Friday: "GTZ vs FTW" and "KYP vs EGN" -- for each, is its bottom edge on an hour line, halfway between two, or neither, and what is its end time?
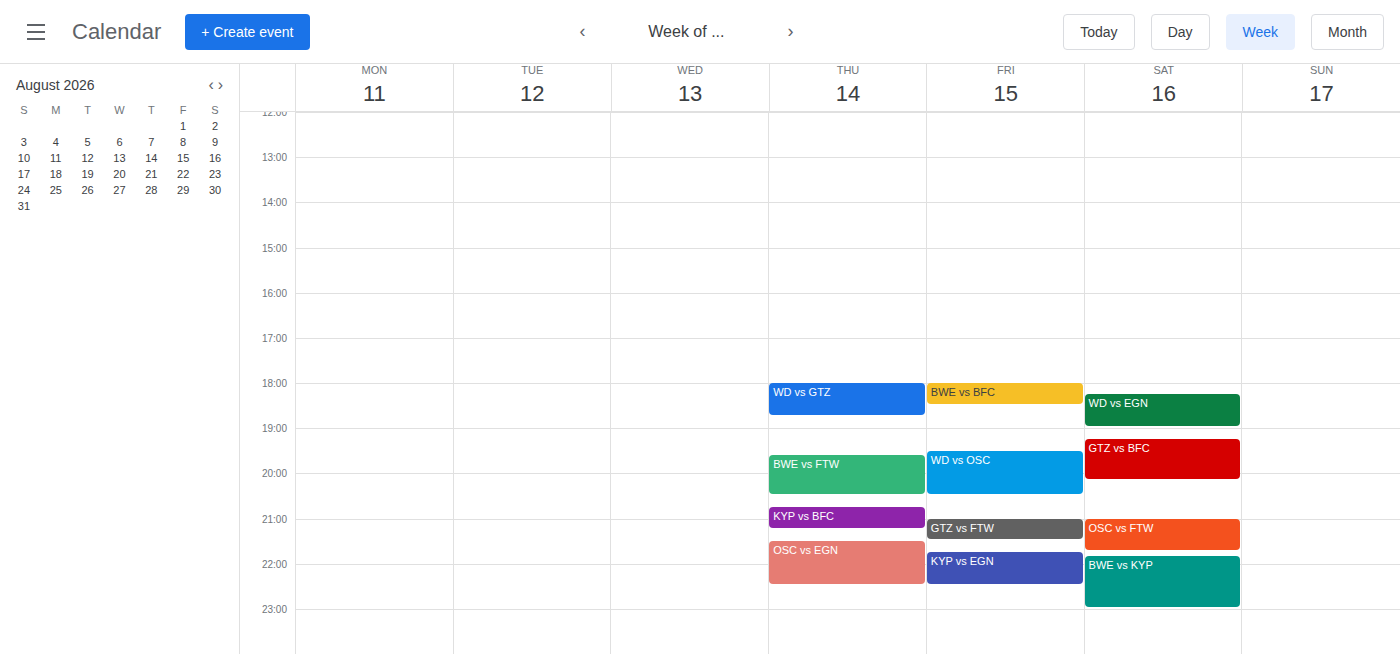
"GTZ vs FTW": 21:30, halfway between the 21:00 and 22:00 lines. "KYP vs EGN": 22:30, halfway between the 22:00 and 23:00 lines.